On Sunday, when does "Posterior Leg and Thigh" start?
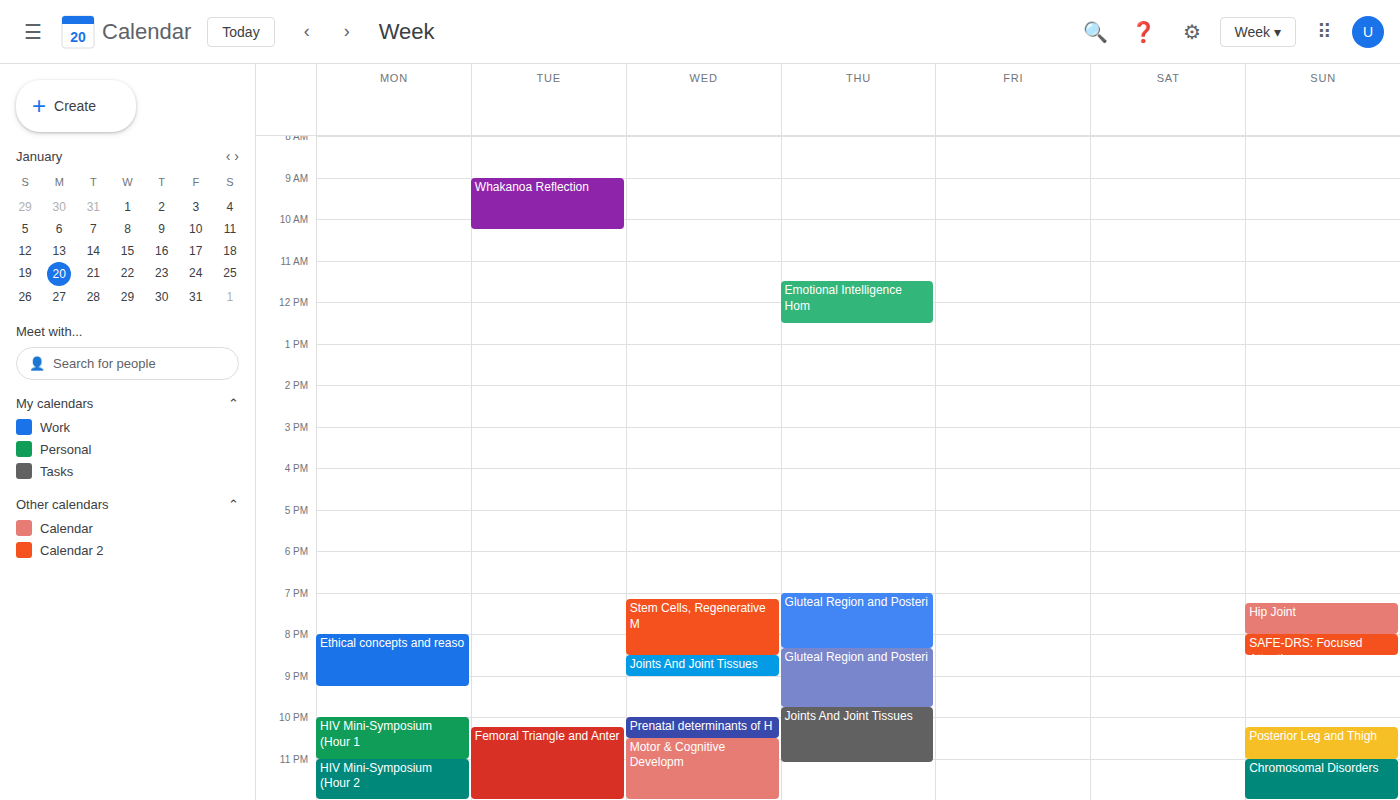
10:15 PM